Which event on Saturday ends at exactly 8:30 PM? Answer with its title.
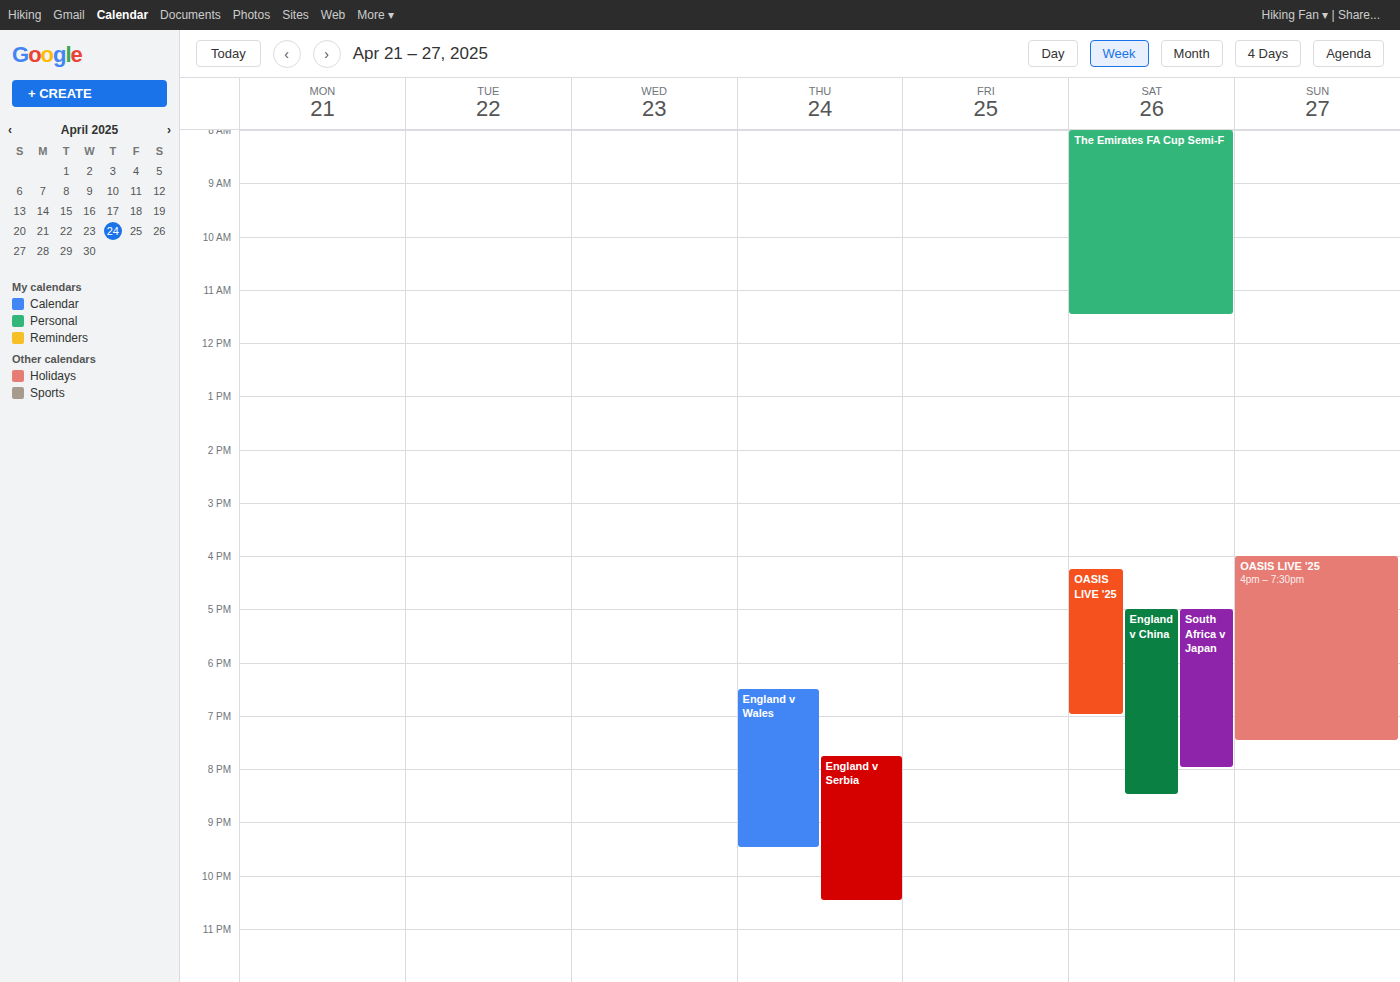
"England v China"